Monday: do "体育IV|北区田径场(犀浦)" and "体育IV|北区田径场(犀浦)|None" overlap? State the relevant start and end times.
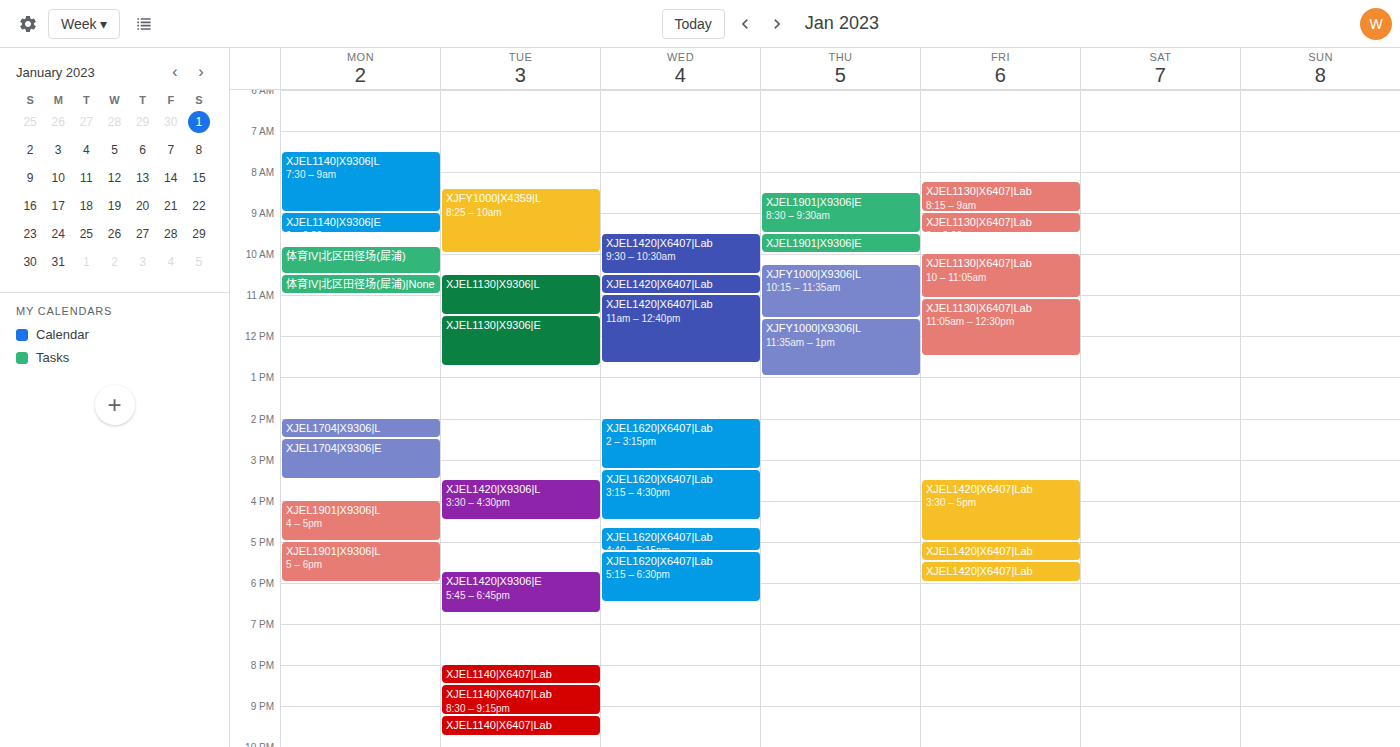
"体育IV|北区田径场(犀浦)" ends at 10:30 AM, exactly when "体育IV|北区田径场(犀浦)|None" starts -- they touch but do not overlap.